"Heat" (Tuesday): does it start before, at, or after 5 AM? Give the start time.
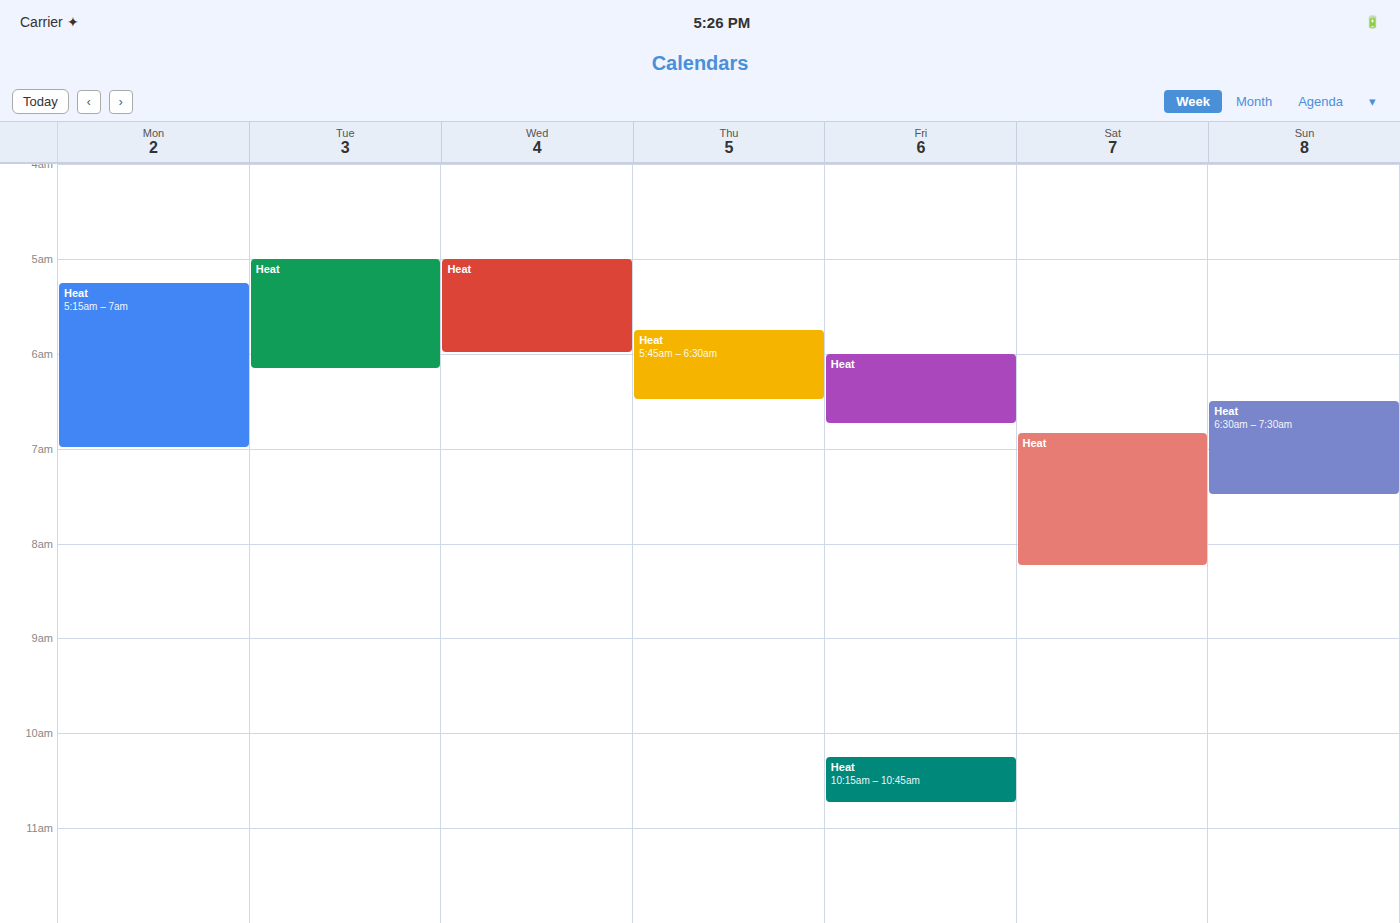
5:00 AM -- exactly at 5 AM, on the 5 AM line.